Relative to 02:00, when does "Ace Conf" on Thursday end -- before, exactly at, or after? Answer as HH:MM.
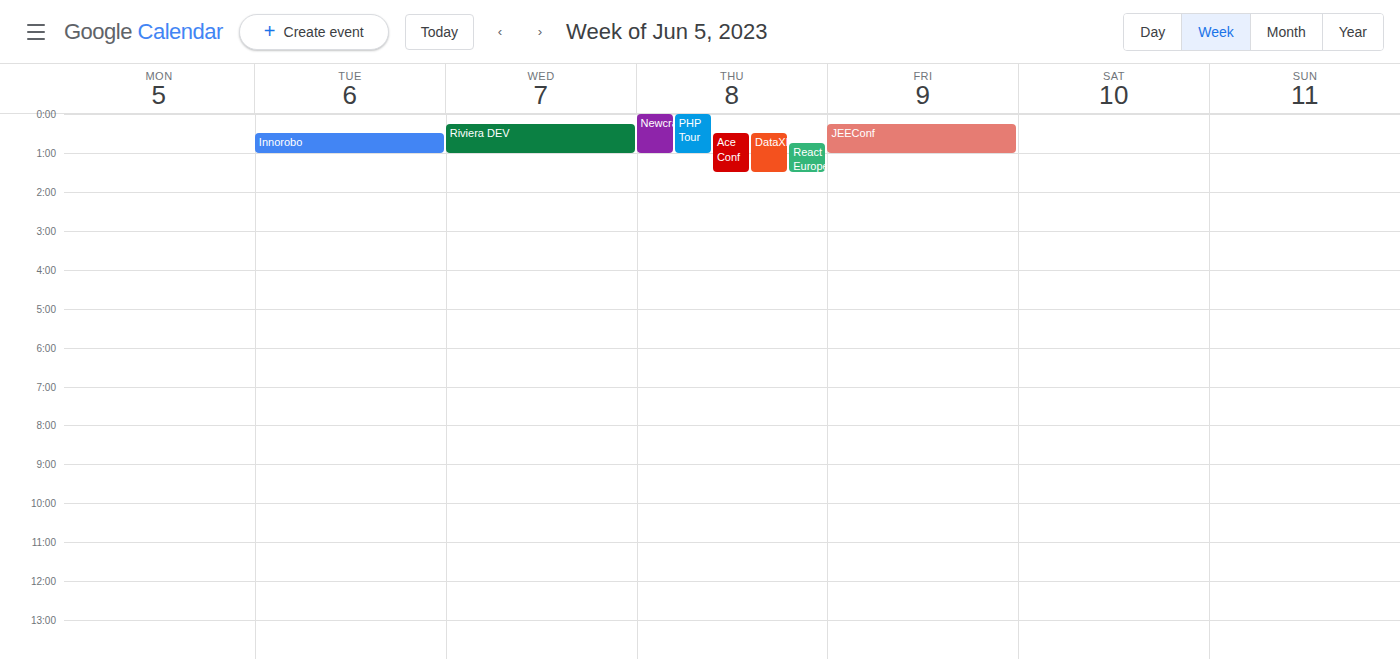
01:30 -- before 02:00, 30 minutes above the 02:00 line.